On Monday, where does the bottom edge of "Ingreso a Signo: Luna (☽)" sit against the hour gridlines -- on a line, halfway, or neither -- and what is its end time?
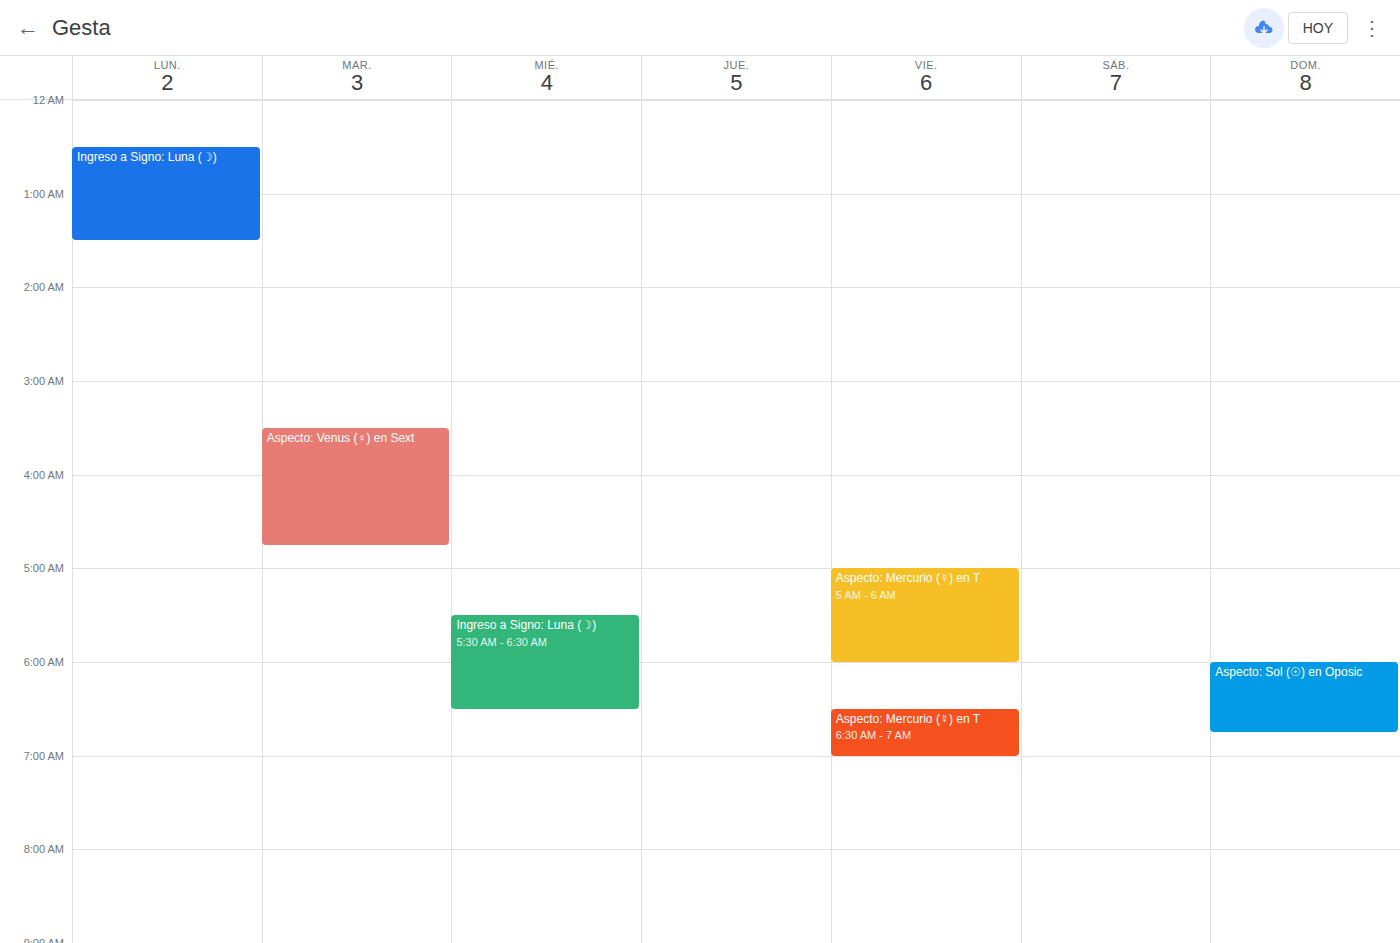
1:30 AM -- halfway between the 1 AM and 2 AM lines.